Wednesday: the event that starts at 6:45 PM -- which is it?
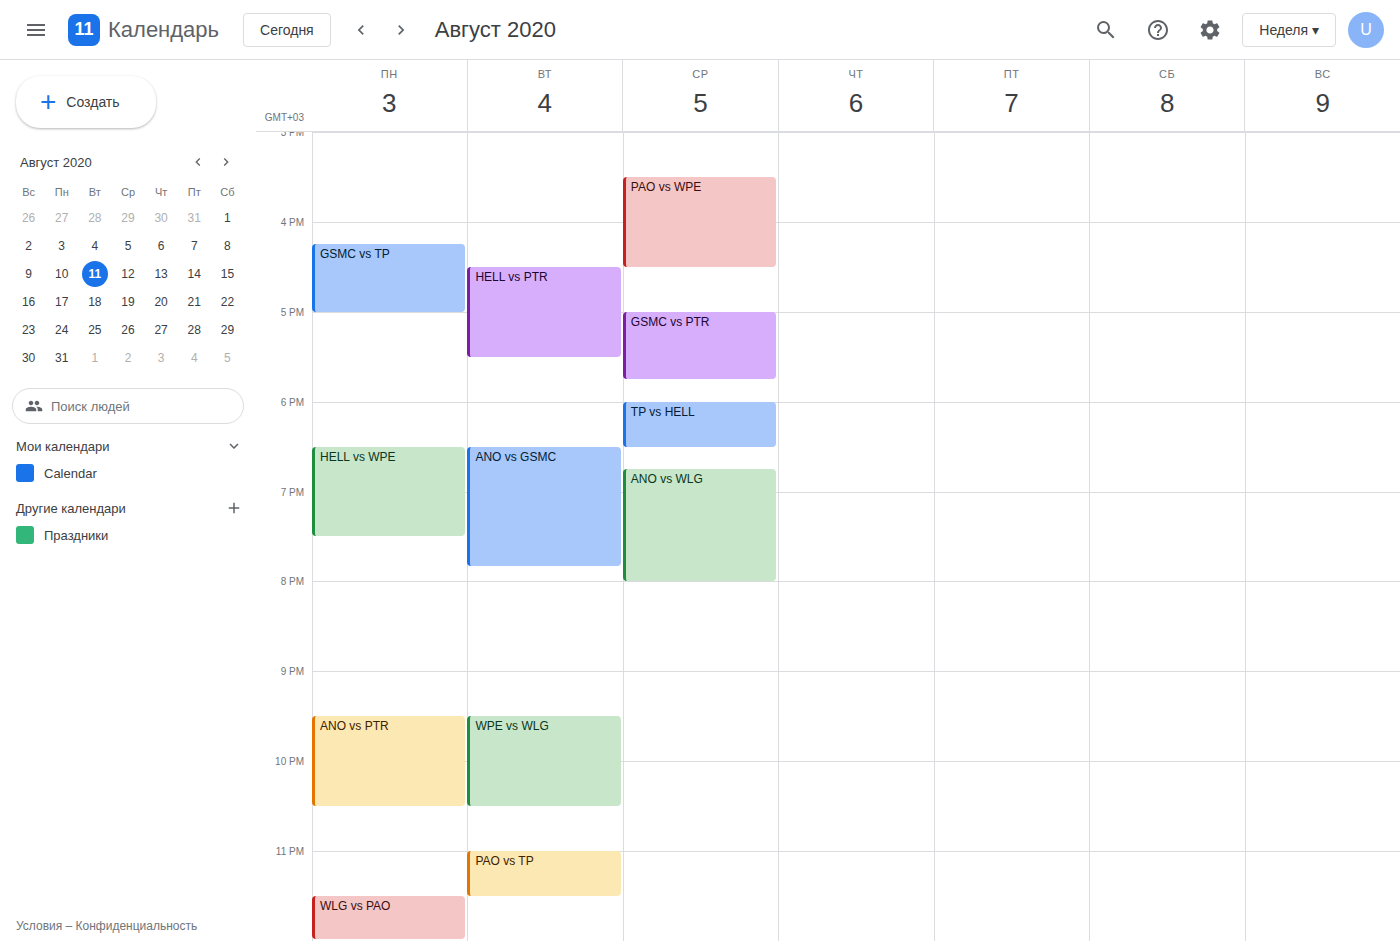
"ANO vs WLG"